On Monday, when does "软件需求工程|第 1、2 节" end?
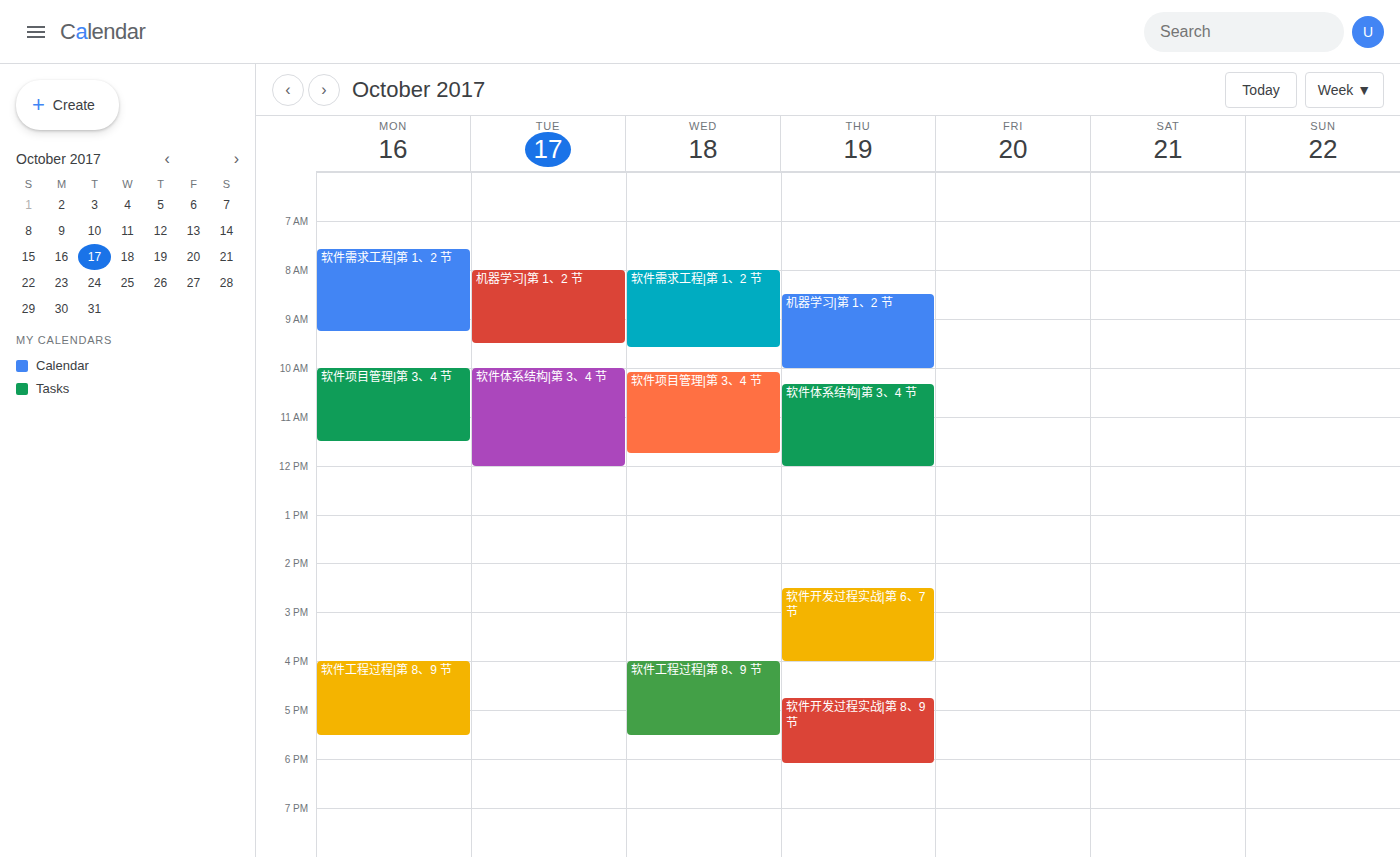
9:15 AM